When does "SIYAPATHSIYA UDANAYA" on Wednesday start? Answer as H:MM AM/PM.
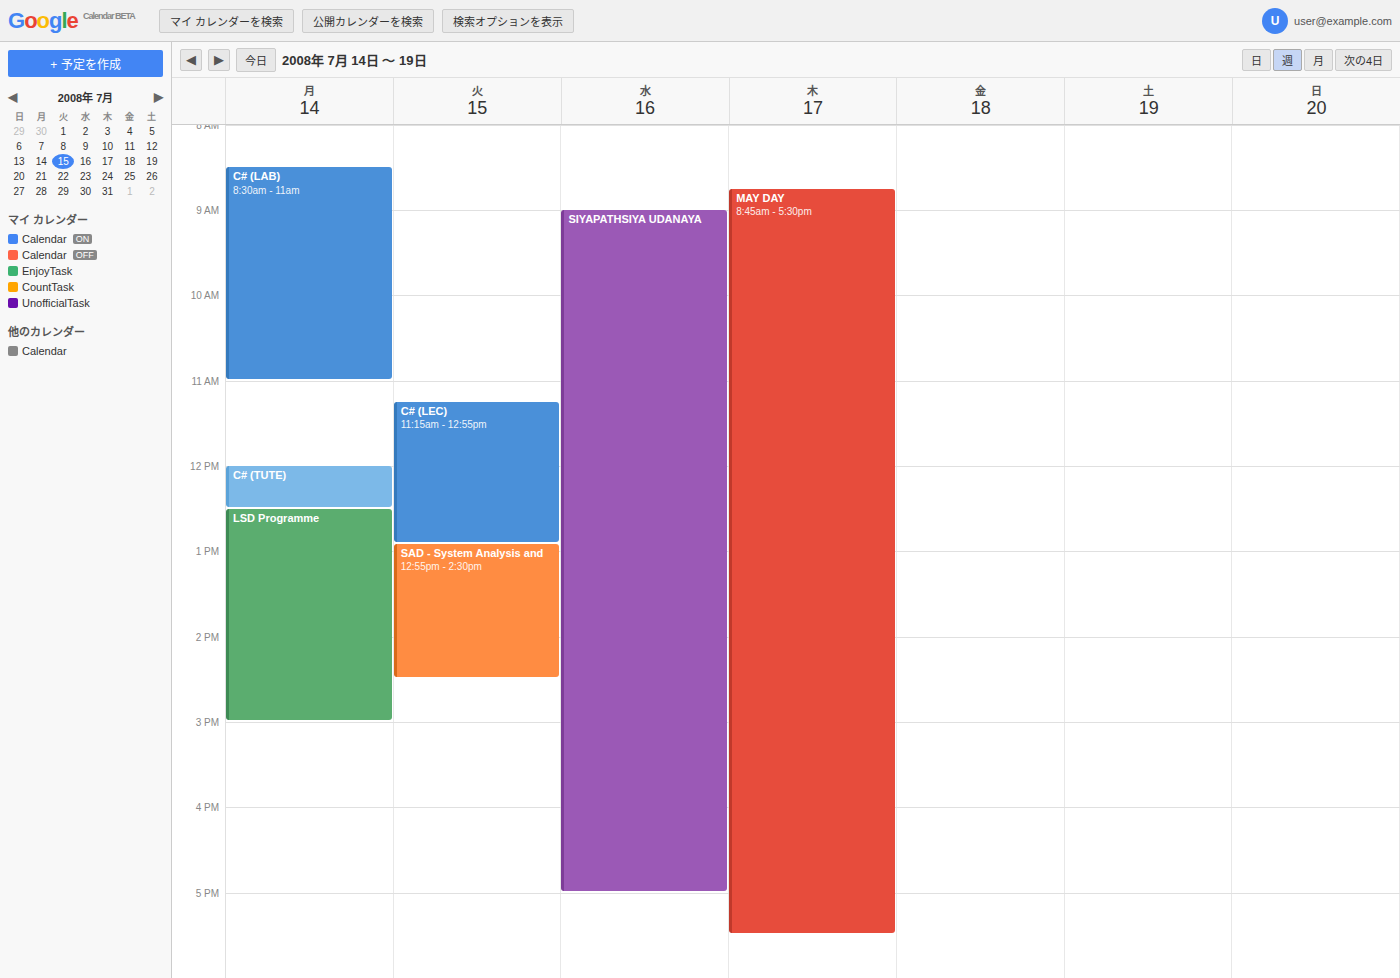
9:00 AM